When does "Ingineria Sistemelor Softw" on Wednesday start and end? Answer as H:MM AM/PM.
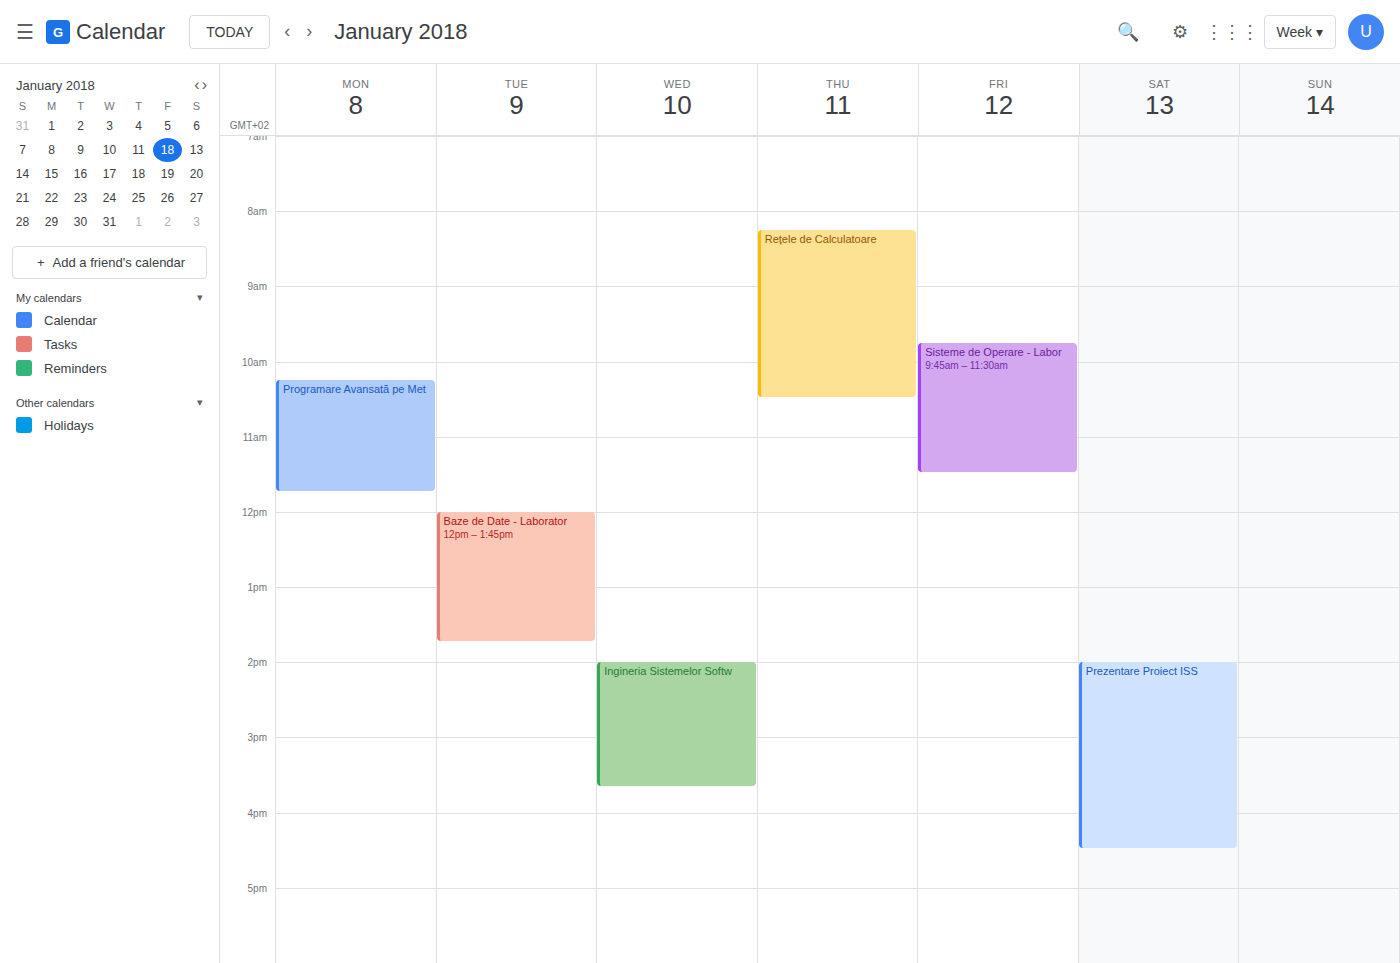
2:00 PM to 3:40 PM